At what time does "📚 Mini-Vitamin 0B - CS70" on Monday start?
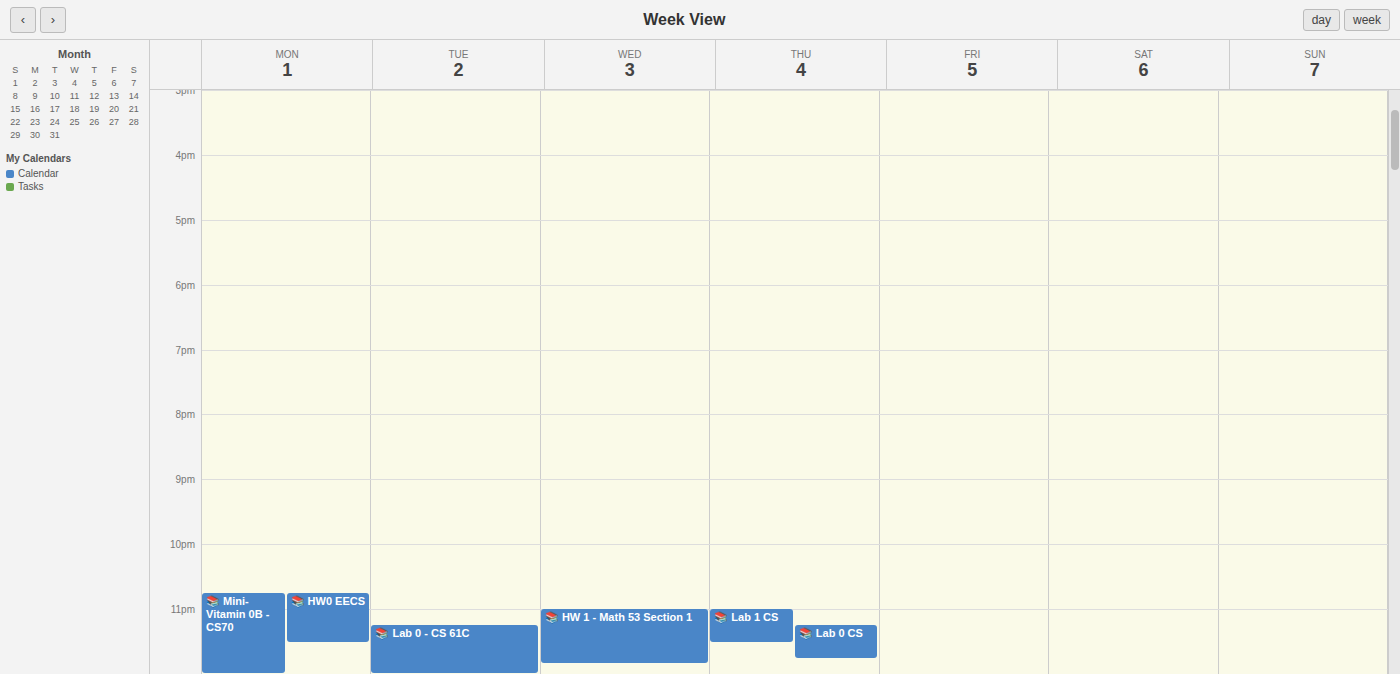
22:45